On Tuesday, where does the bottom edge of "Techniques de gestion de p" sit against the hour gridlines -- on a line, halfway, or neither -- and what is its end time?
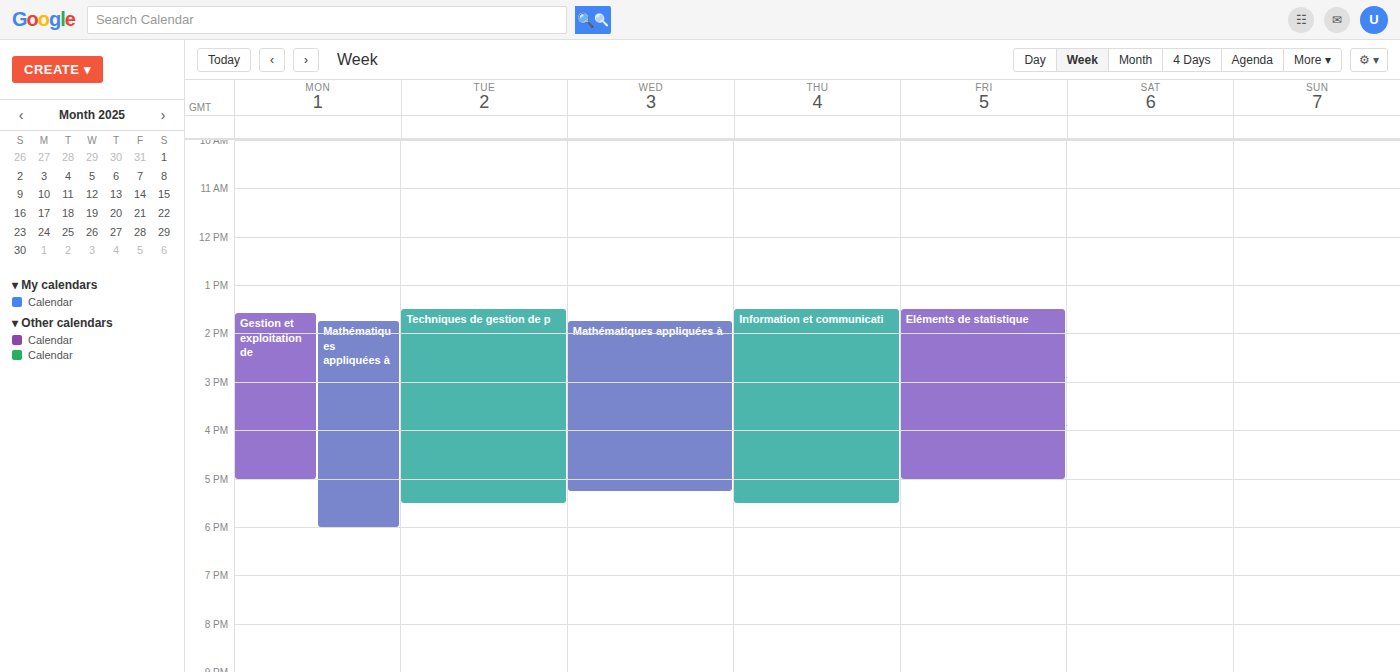
5:30 PM -- halfway between the 5 PM and 6 PM lines.